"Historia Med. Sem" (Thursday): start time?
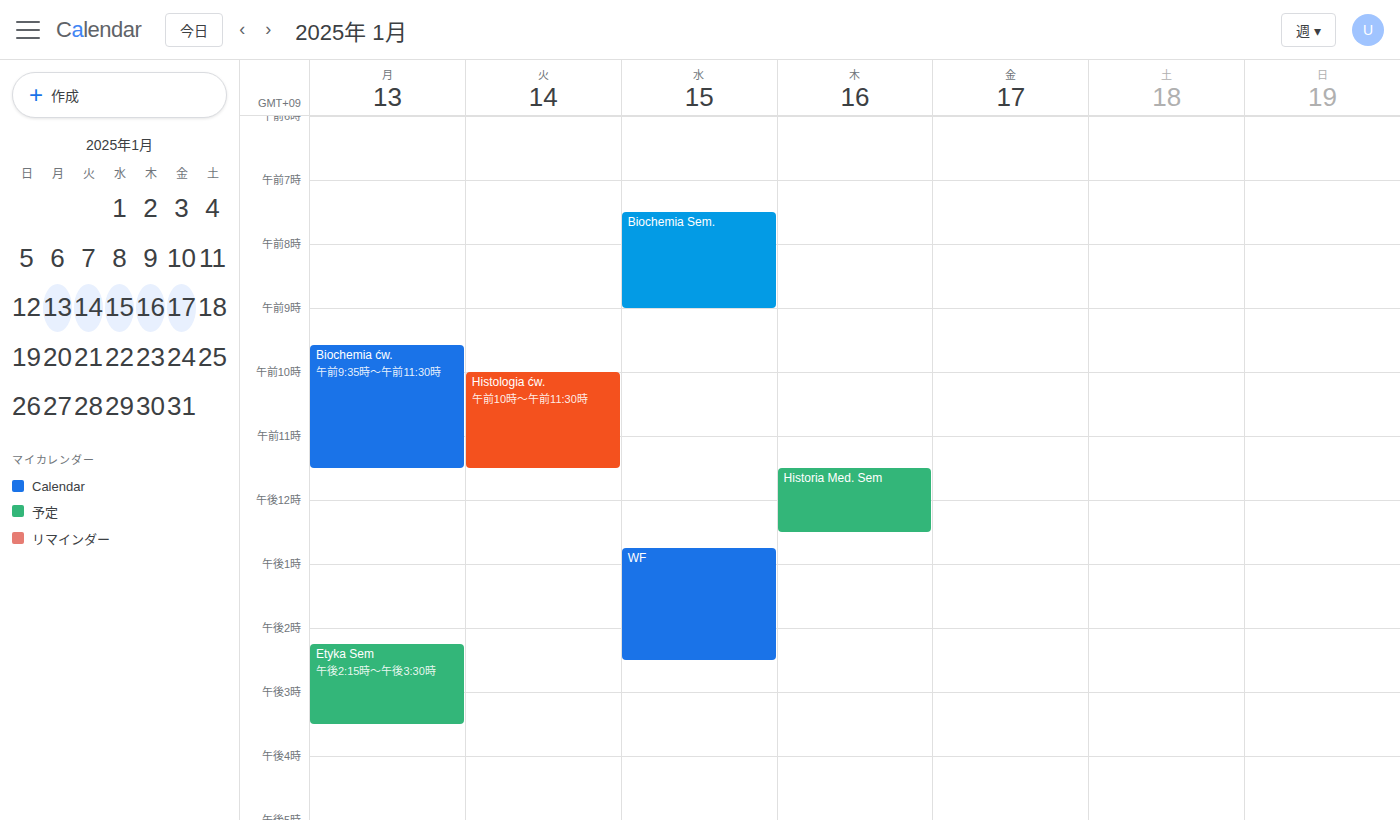
11:30